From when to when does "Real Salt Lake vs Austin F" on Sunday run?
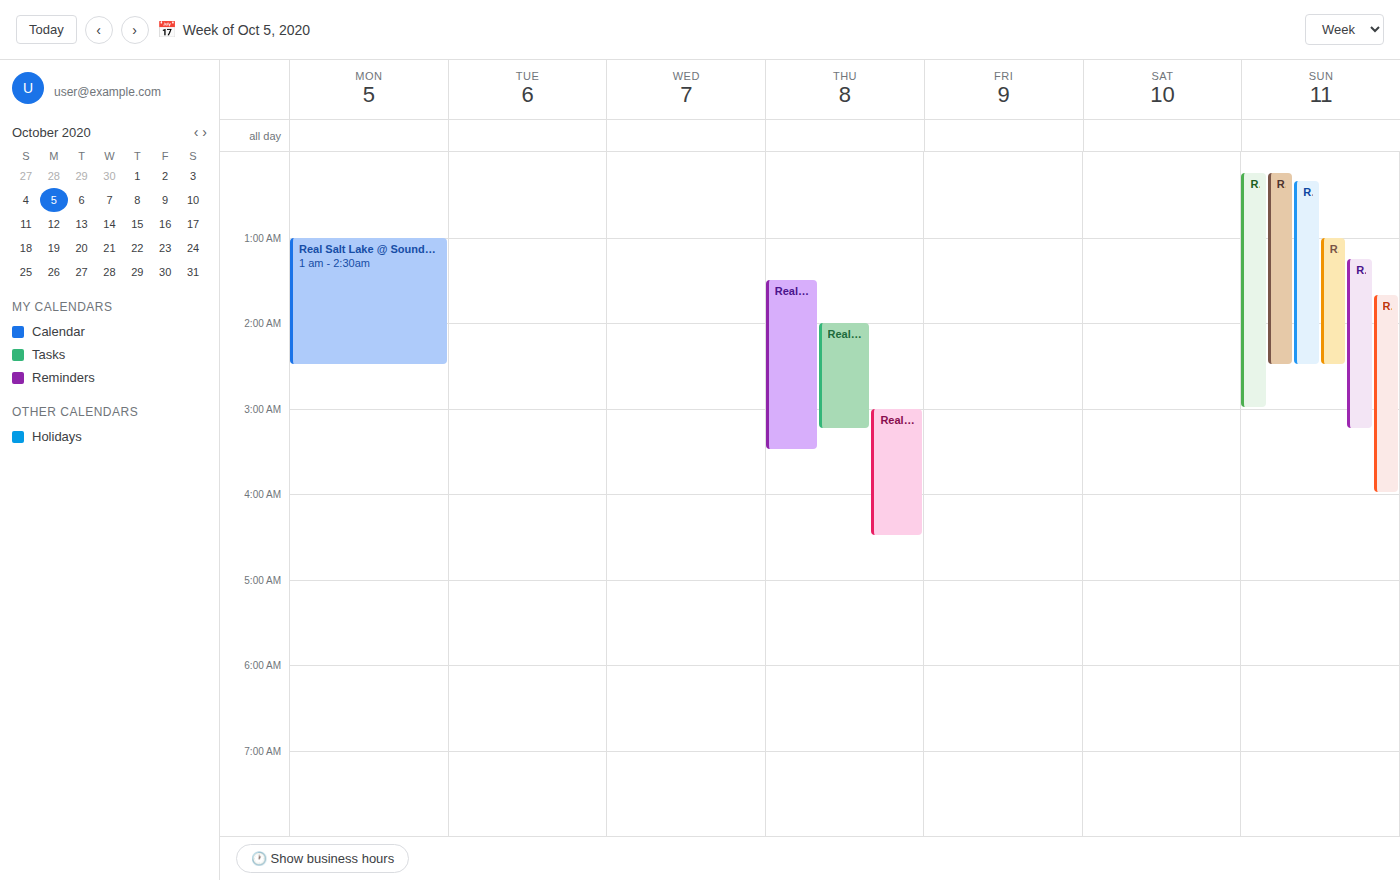
1:40 AM to 4:00 AM